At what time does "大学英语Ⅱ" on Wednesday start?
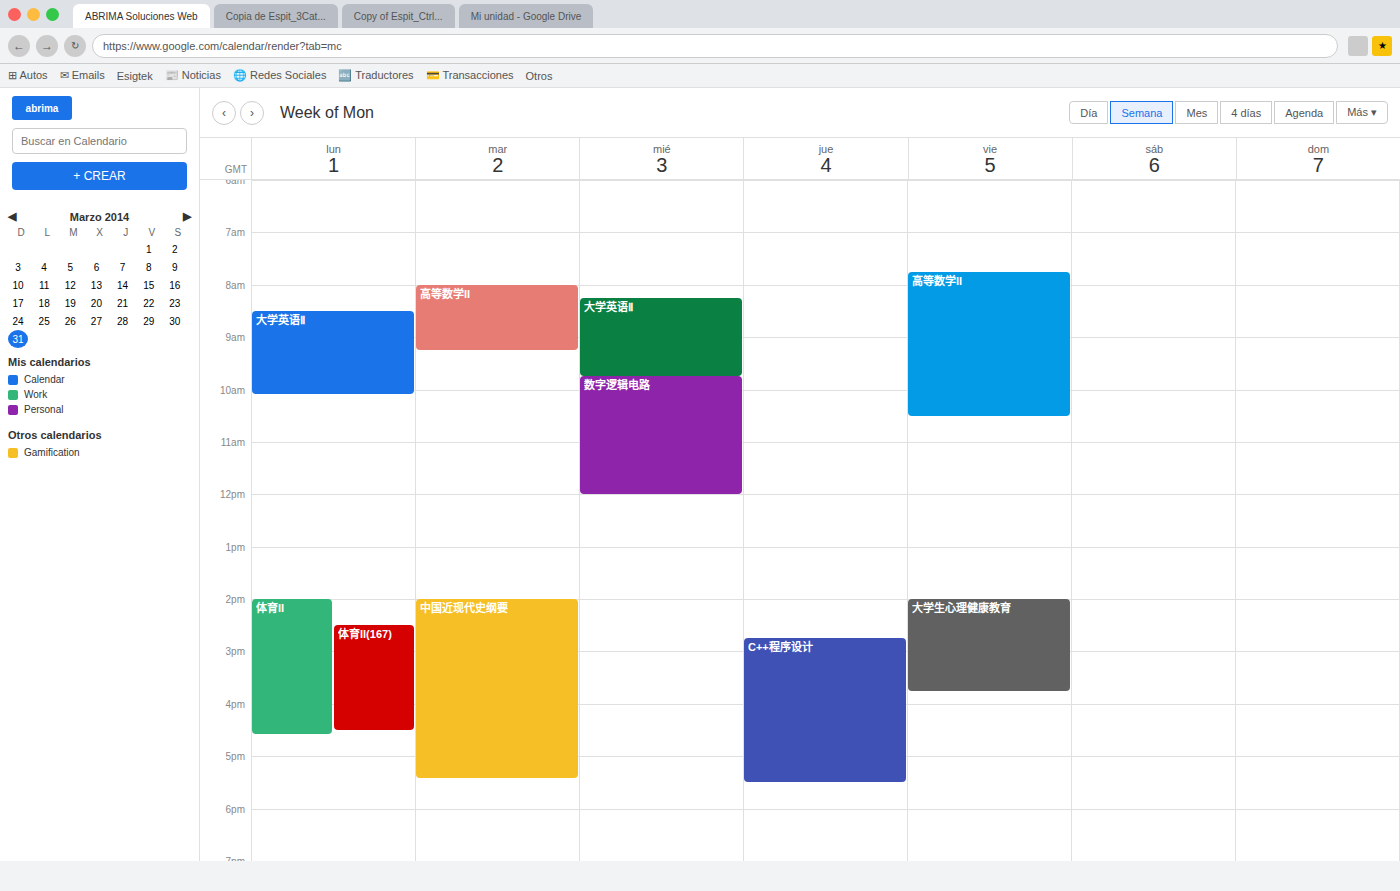
8:15 AM